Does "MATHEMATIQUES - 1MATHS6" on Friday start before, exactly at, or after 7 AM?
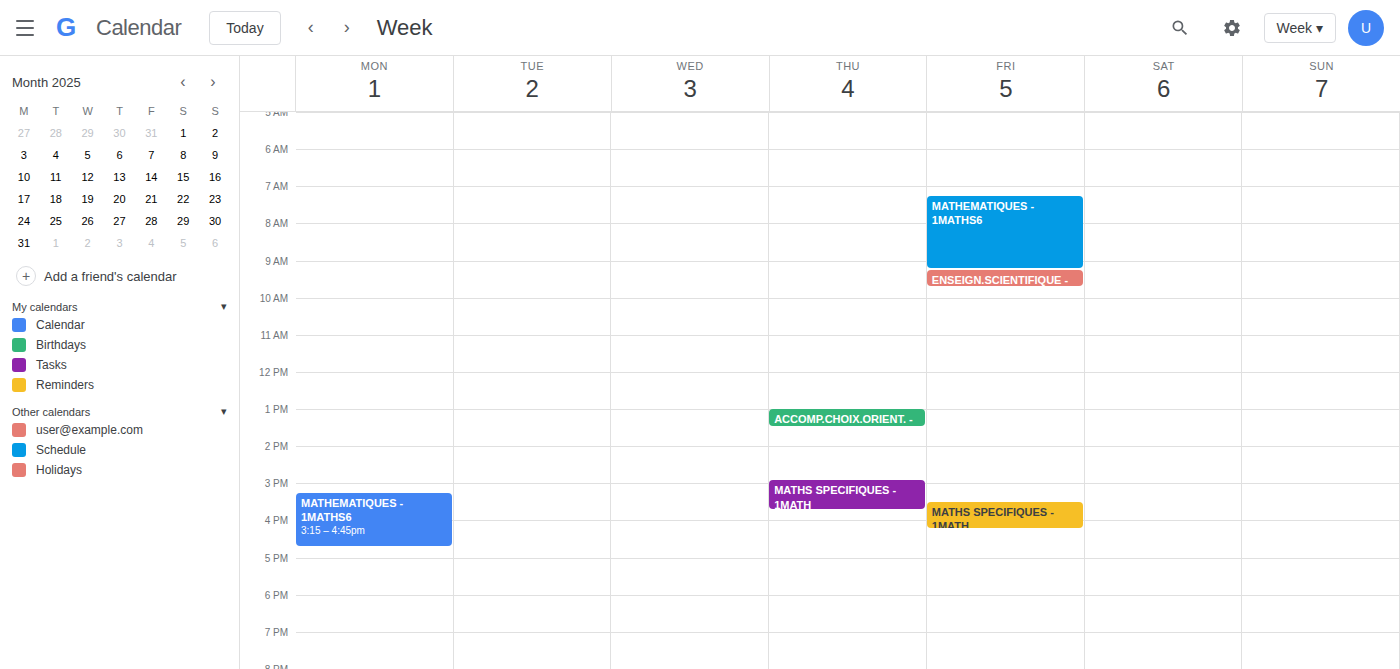
7:15 AM -- after 7 AM, 15 minutes below the 7 AM line.